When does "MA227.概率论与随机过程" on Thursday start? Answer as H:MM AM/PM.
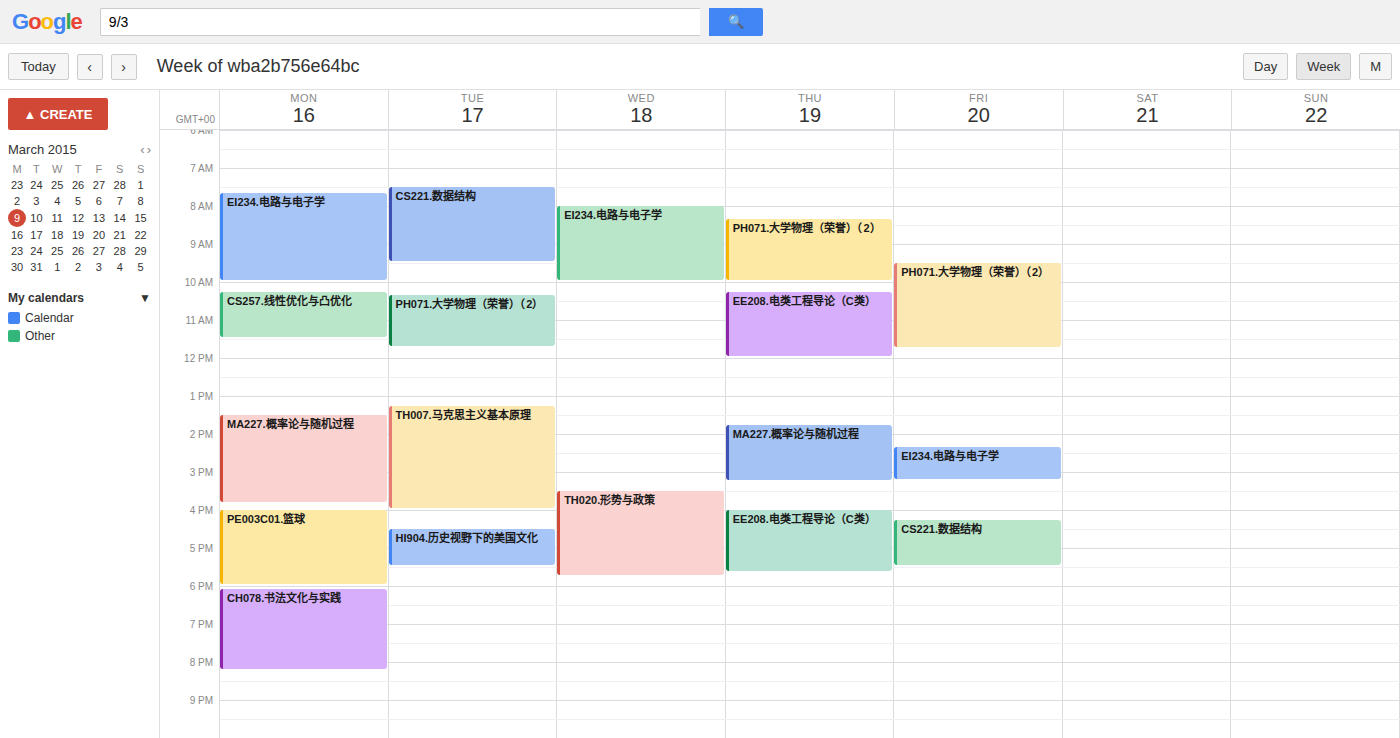
1:45 PM